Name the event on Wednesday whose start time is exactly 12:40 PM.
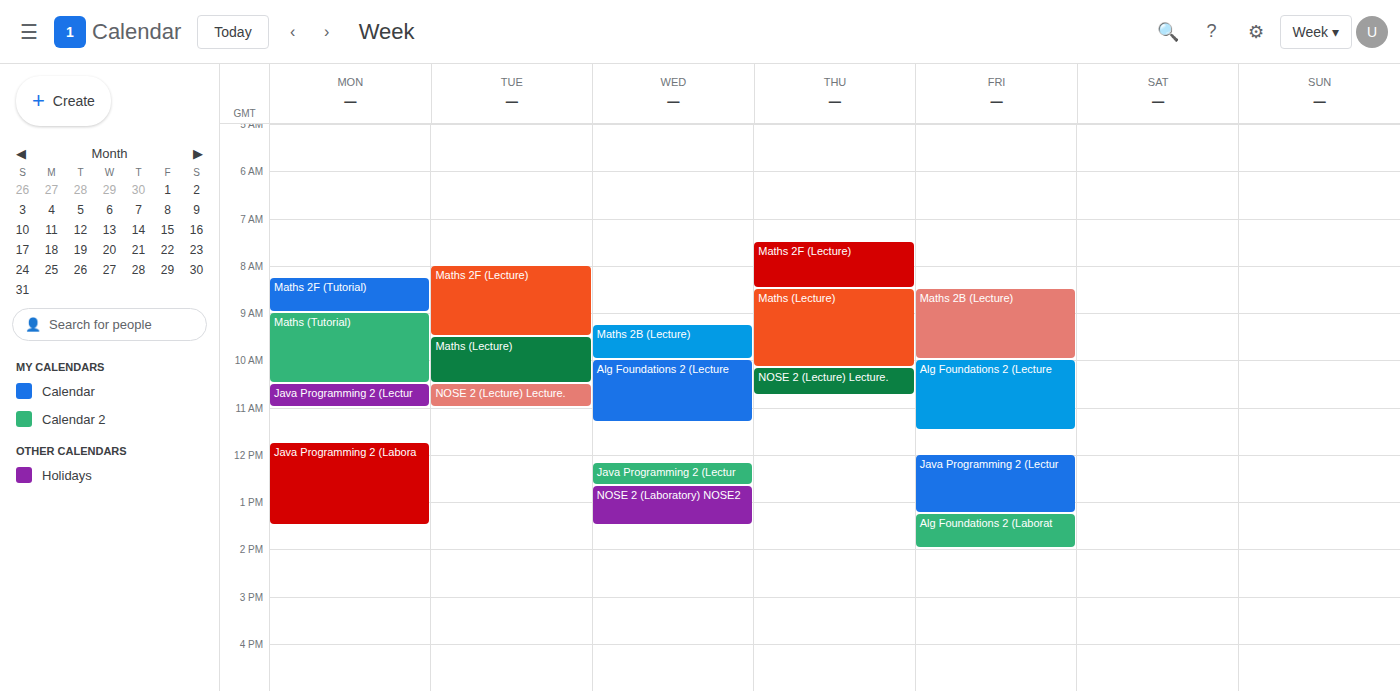
"NOSE 2 (Laboratory) NOSE2"